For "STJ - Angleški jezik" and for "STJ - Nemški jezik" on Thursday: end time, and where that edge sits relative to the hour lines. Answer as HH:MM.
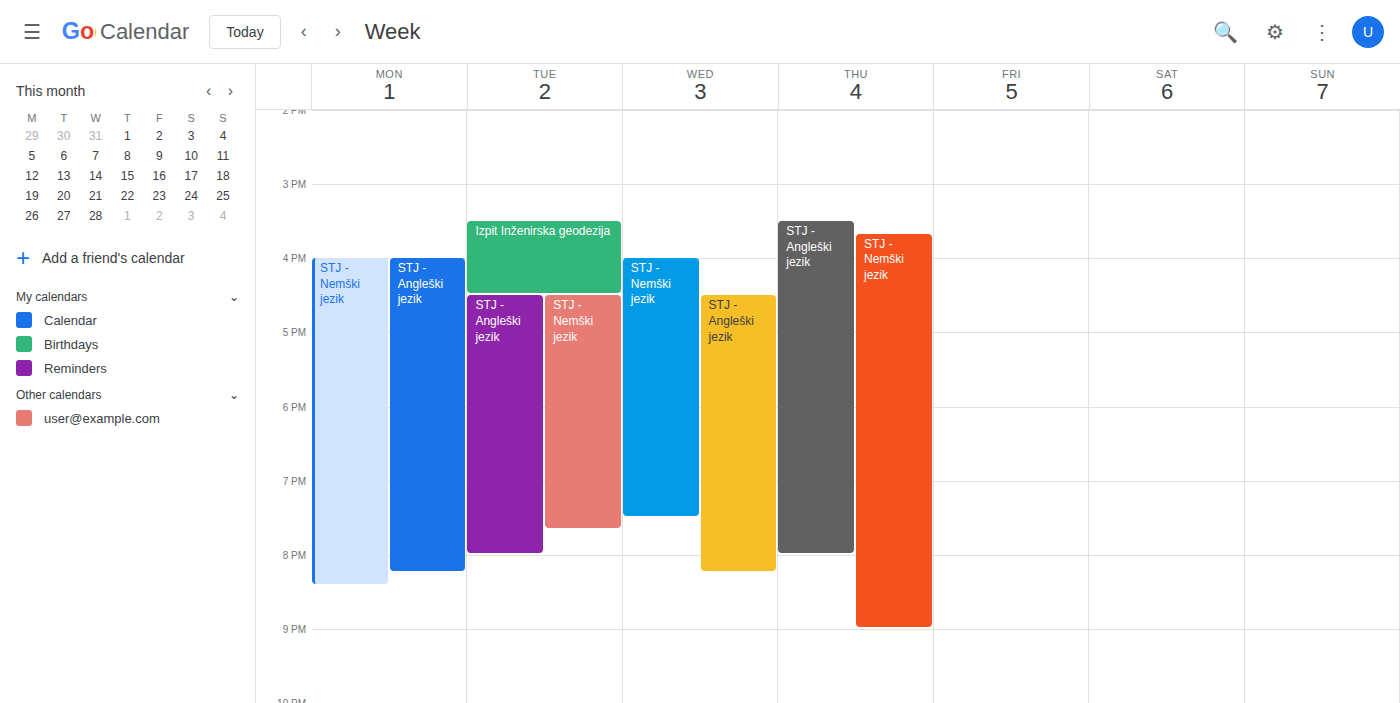
"STJ - Angleški jezik": 20:00, exactly on the 20:00 line. "STJ - Nemški jezik": 21:00, exactly on the 21:00 line.